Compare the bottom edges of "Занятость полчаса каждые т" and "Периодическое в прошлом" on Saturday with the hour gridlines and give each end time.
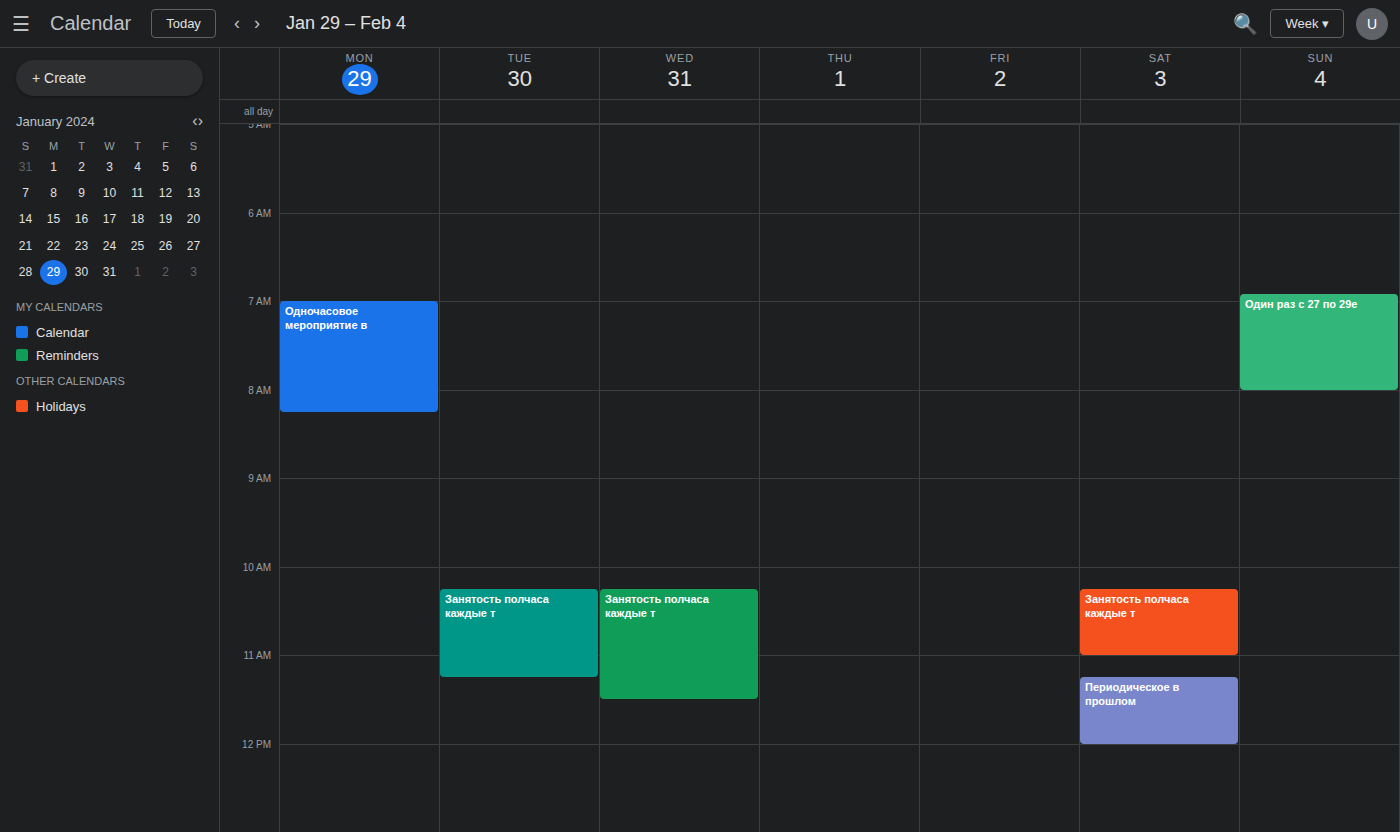
"Занятость полчаса каждые т": 11:00 AM, exactly on the 11 AM line. "Периодическое в прошлом": 12:00 PM, exactly on the 12 PM line.